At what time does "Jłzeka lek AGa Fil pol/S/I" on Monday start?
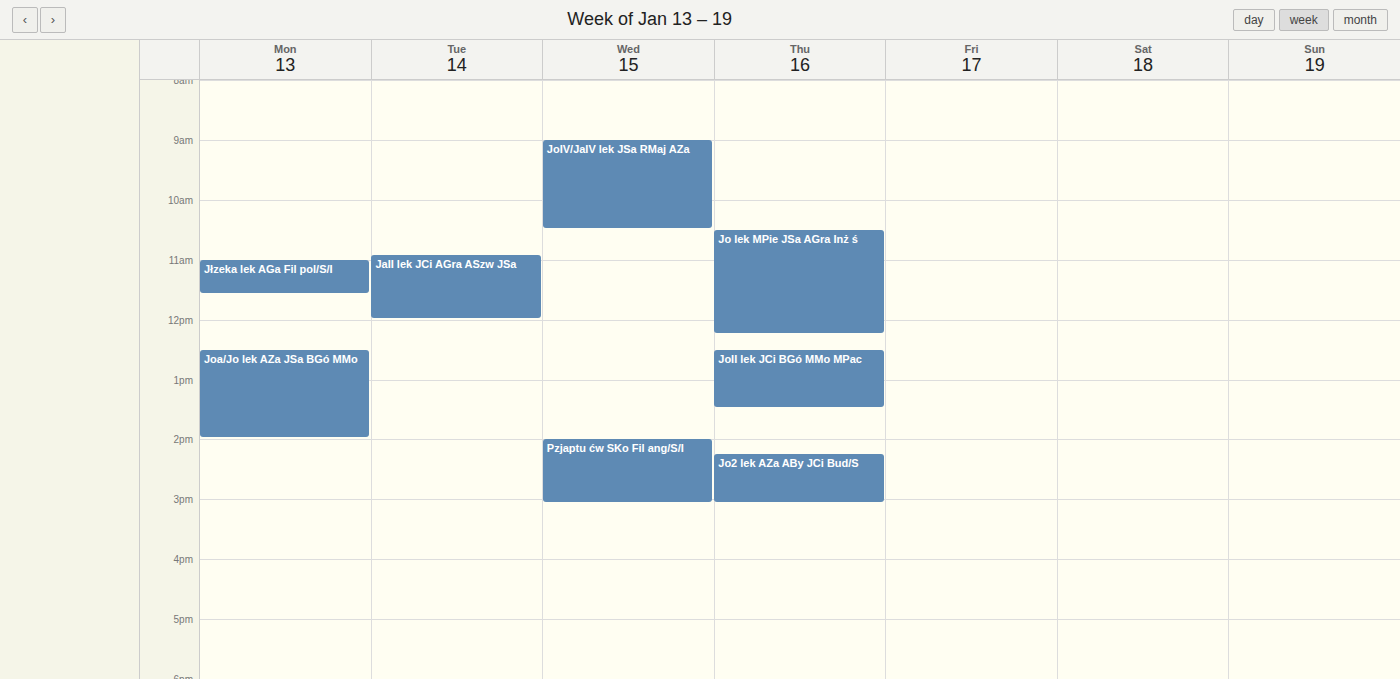
11:00 AM